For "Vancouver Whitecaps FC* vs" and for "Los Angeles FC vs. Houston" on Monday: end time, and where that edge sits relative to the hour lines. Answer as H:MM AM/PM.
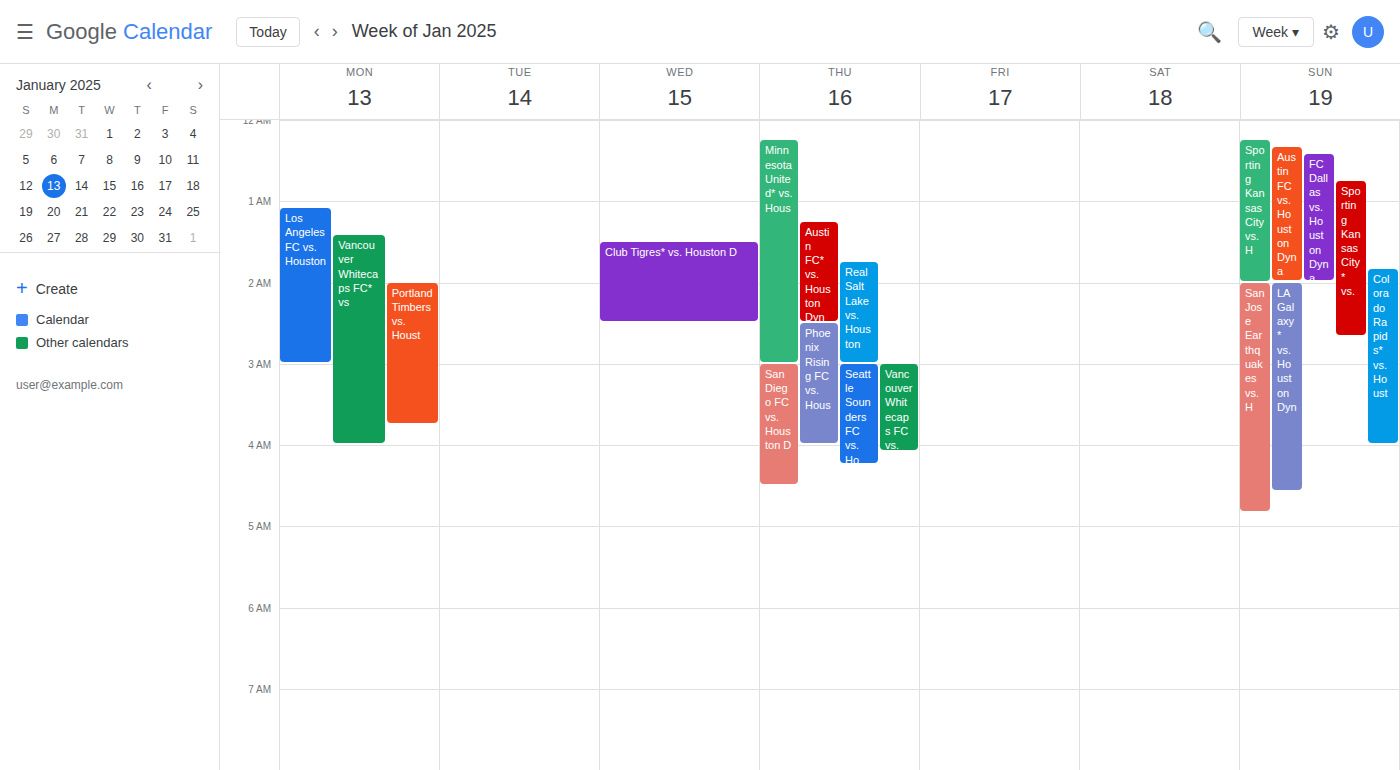
"Vancouver Whitecaps FC* vs": 4:00 AM, exactly on the 4 AM line. "Los Angeles FC vs. Houston": 3:00 AM, exactly on the 3 AM line.